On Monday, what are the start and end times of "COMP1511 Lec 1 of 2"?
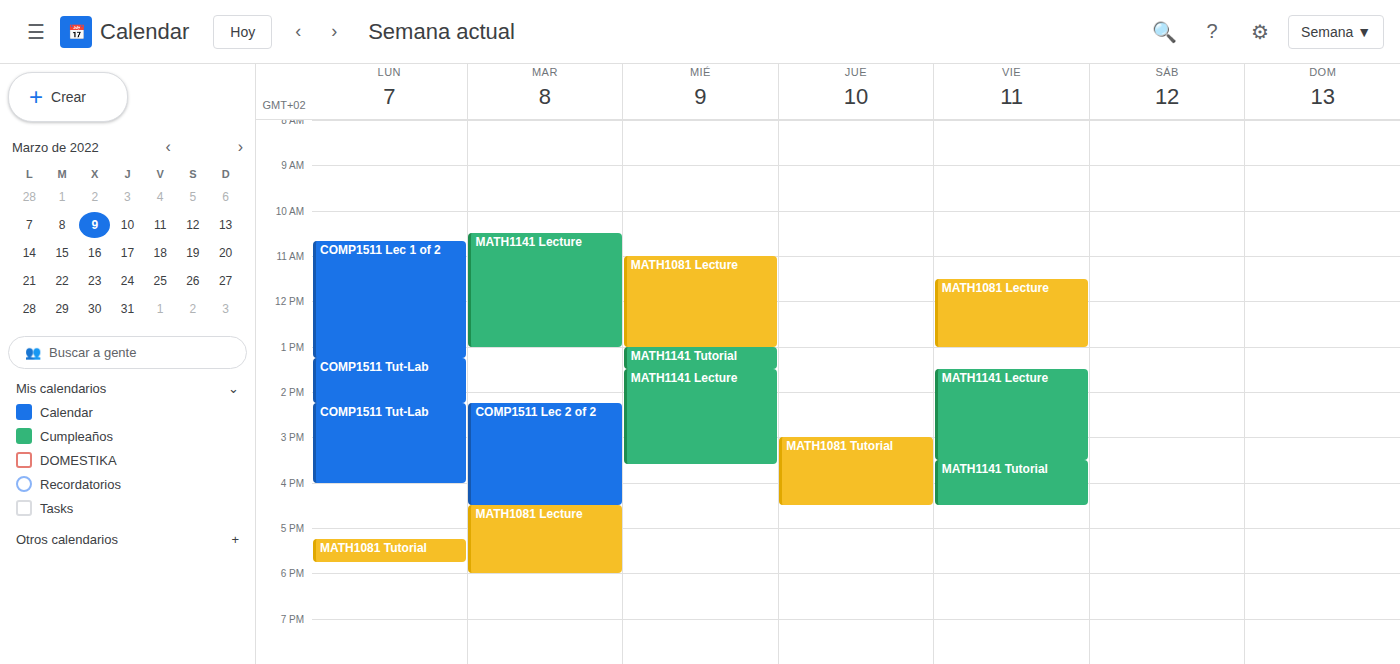
10:40 AM to 1:15 PM